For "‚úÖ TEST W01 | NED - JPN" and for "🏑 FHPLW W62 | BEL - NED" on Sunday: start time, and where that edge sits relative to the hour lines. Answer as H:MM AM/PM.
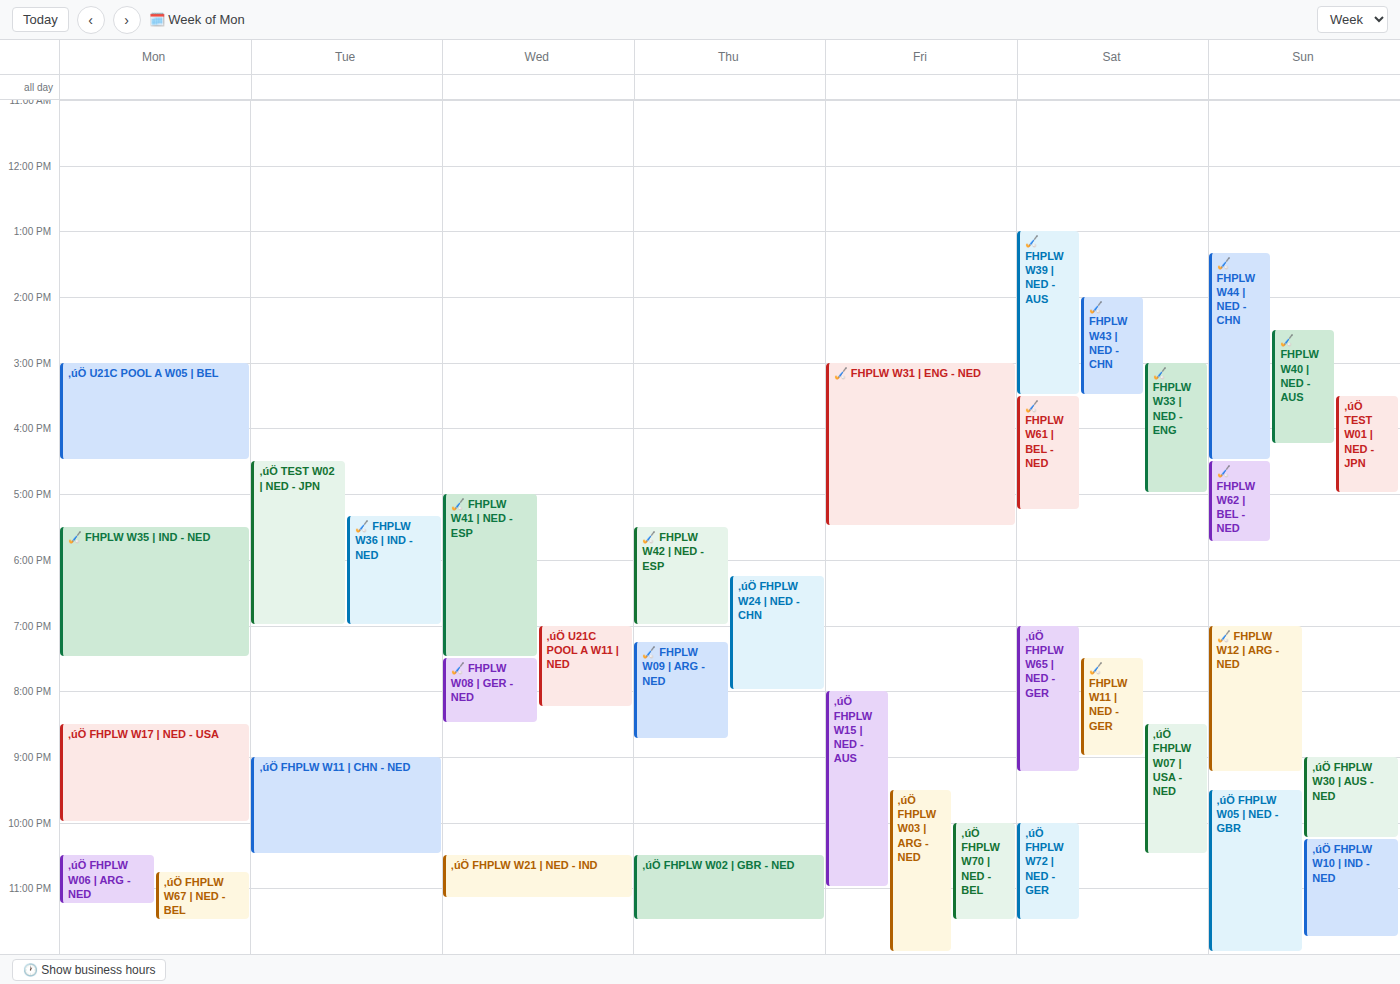
"‚úÖ TEST W01 | NED - JPN": 3:30 PM, halfway between the 3 PM and 4 PM lines. "🏑 FHPLW W62 | BEL - NED": 4:30 PM, halfway between the 4 PM and 5 PM lines.